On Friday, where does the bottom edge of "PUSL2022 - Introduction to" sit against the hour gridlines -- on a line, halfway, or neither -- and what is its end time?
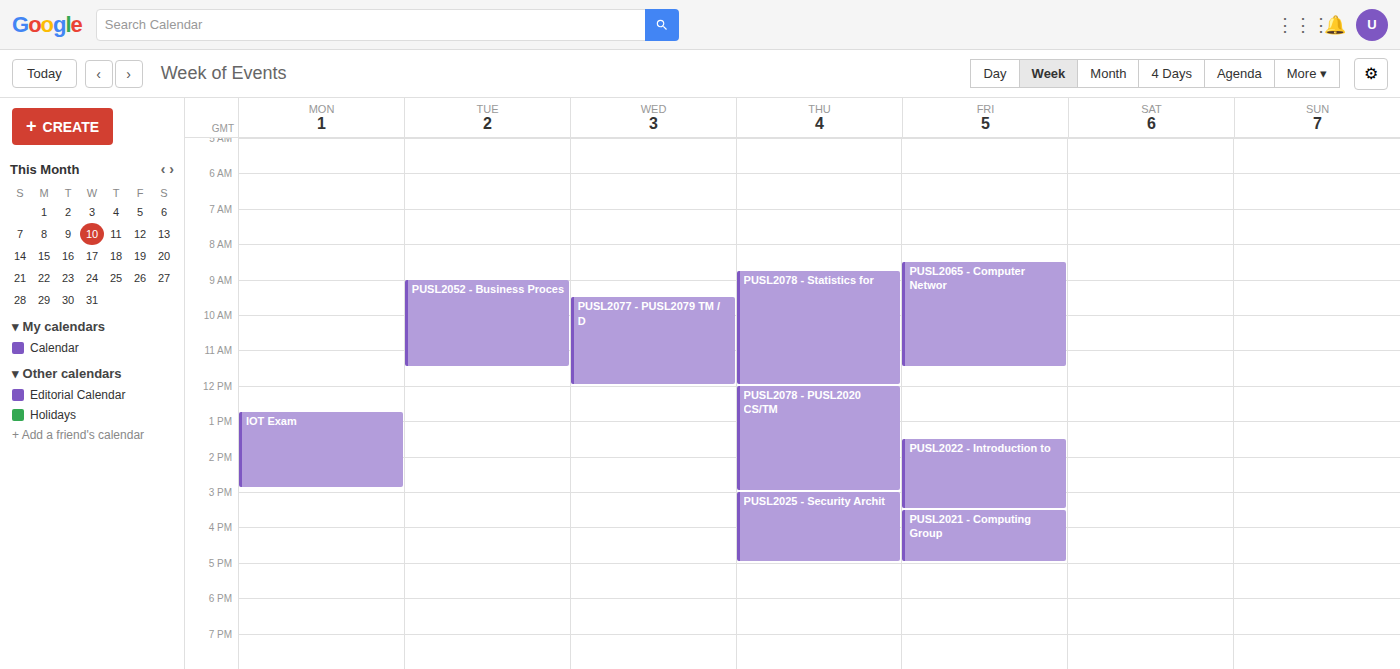
3:30 PM -- halfway between the 3 PM and 4 PM lines.